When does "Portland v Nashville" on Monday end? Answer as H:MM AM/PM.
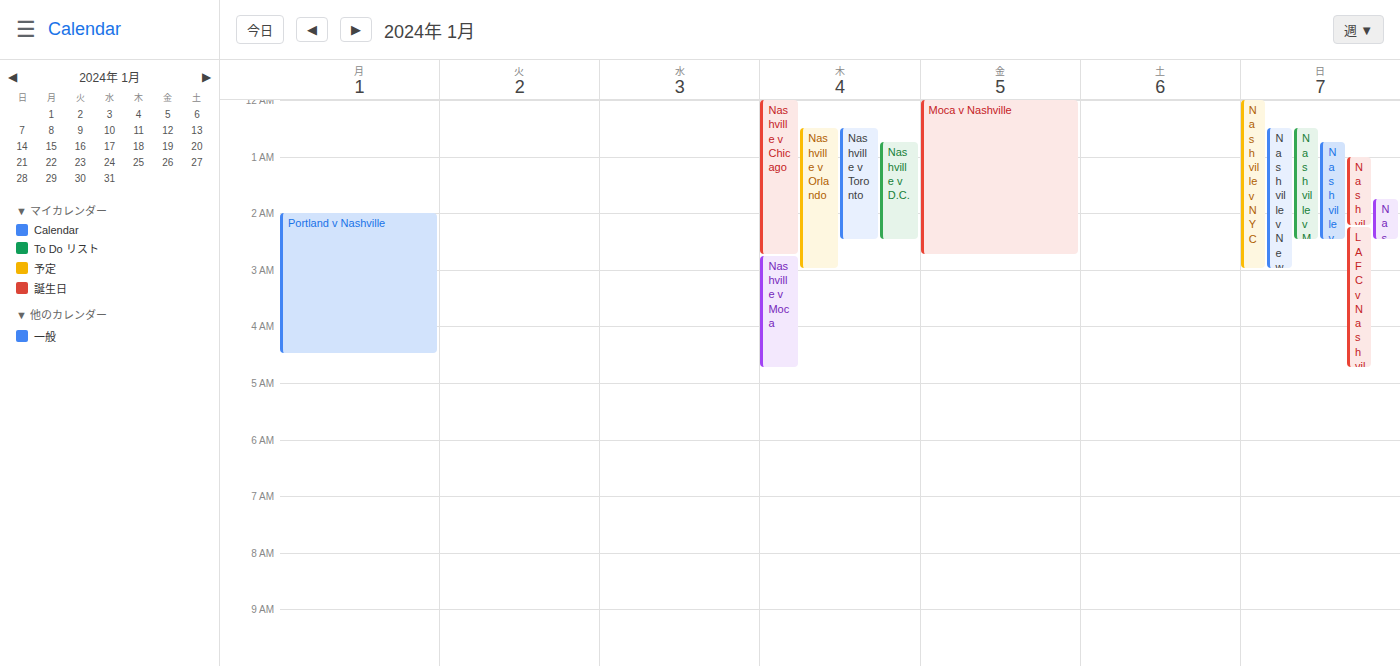
4:30 AM